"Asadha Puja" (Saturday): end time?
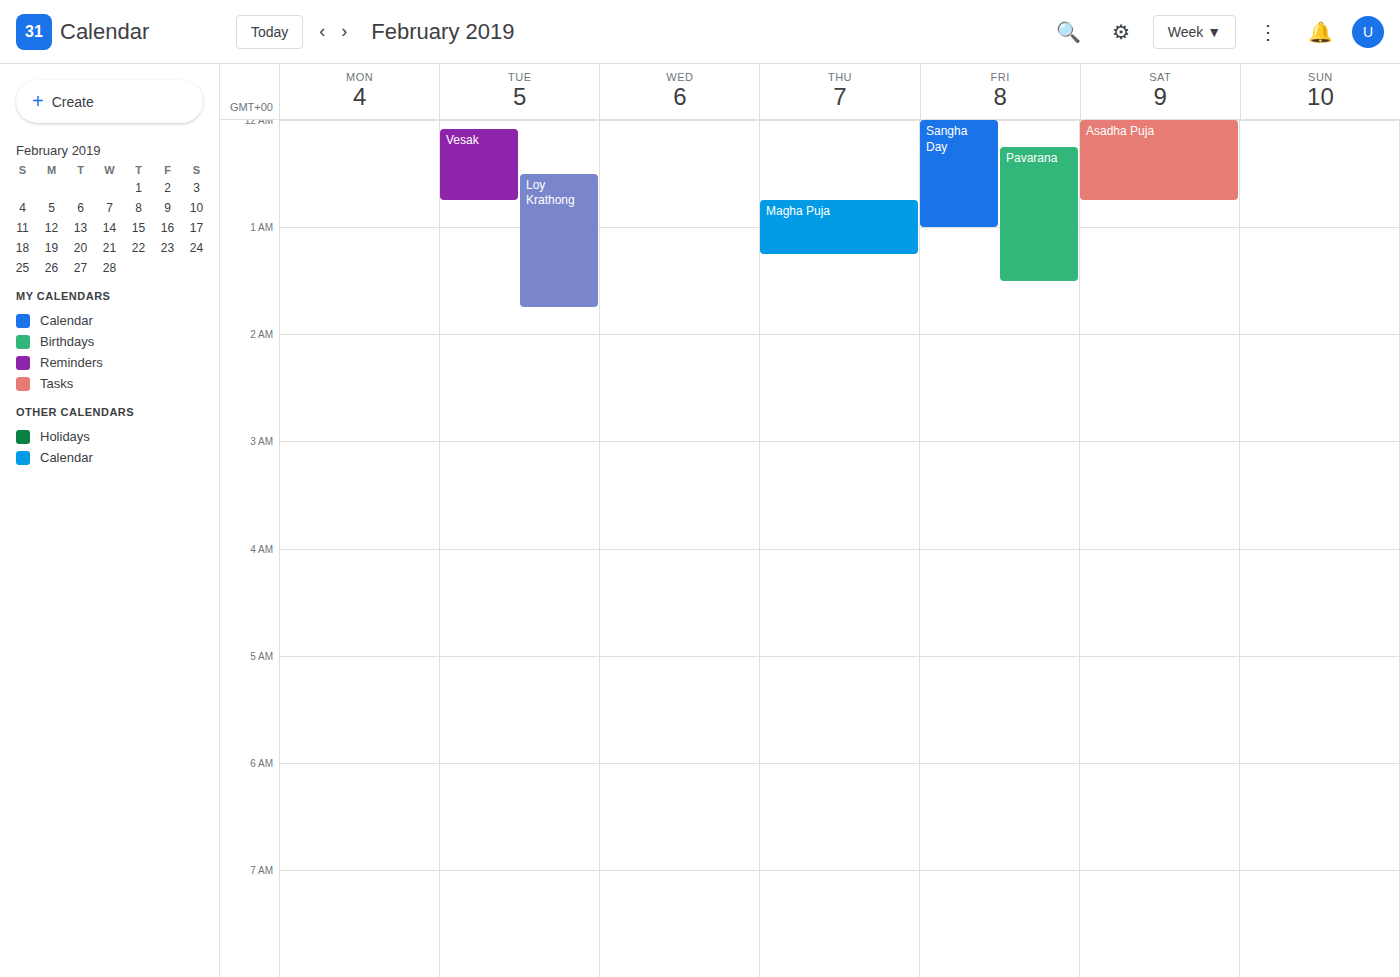
12:45 AM